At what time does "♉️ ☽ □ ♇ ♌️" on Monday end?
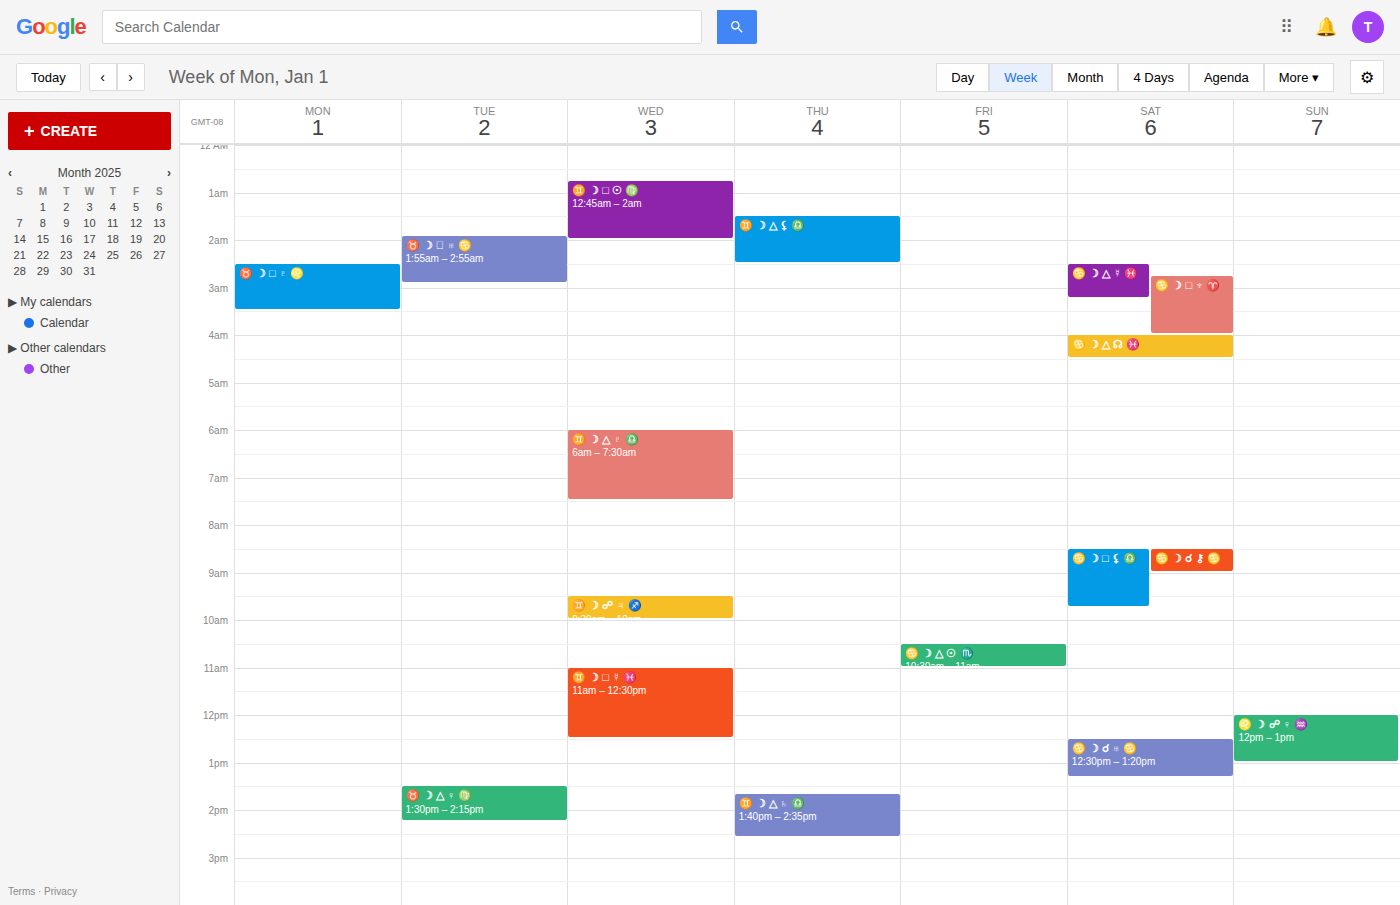
3:30 AM